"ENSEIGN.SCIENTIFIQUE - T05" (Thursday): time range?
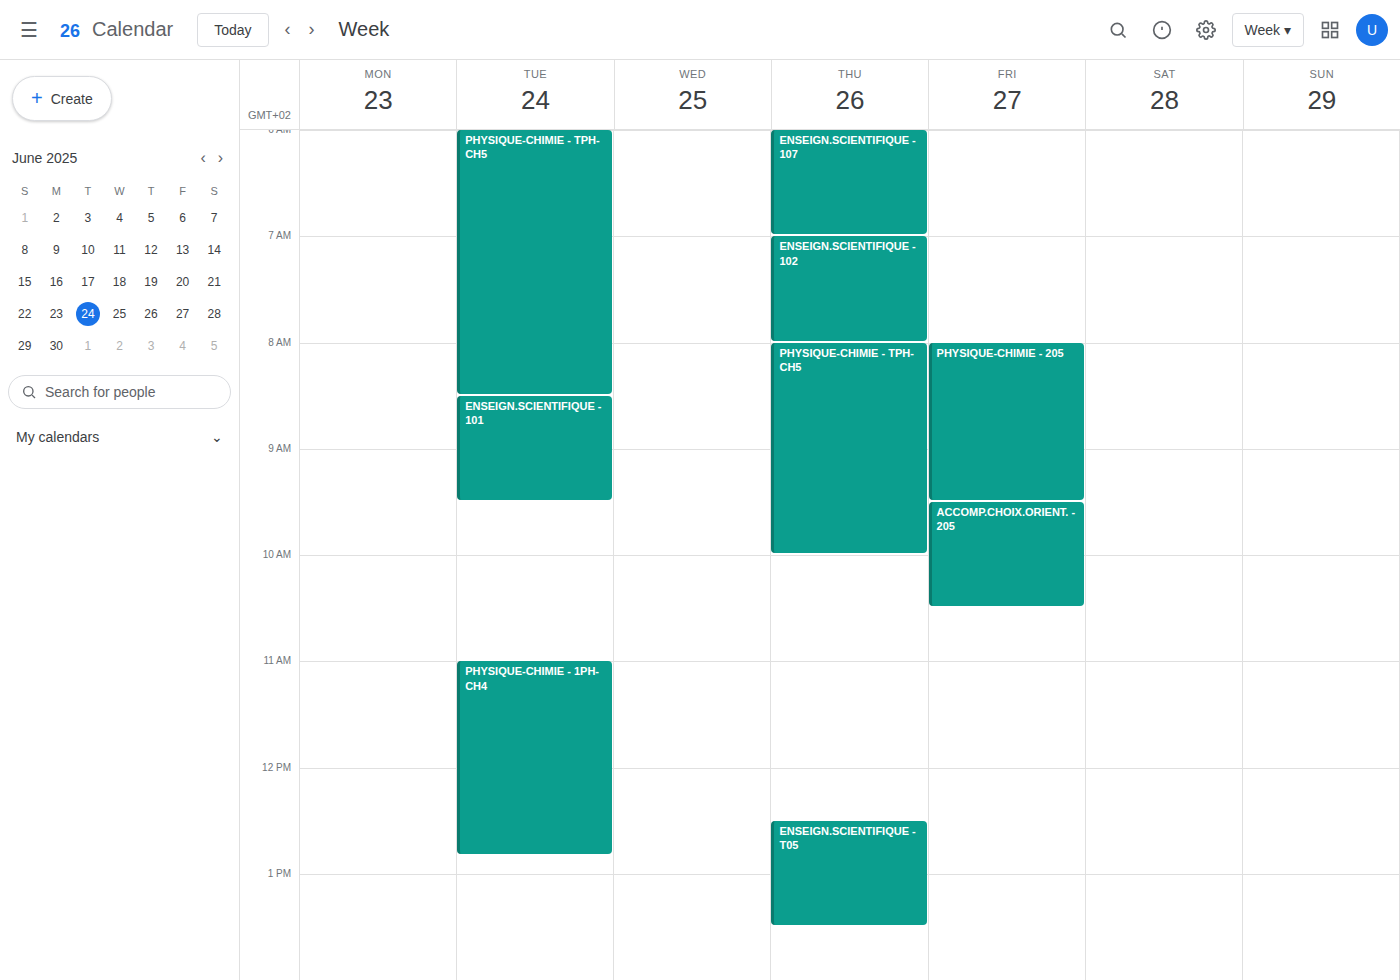
12:30 PM to 1:30 PM